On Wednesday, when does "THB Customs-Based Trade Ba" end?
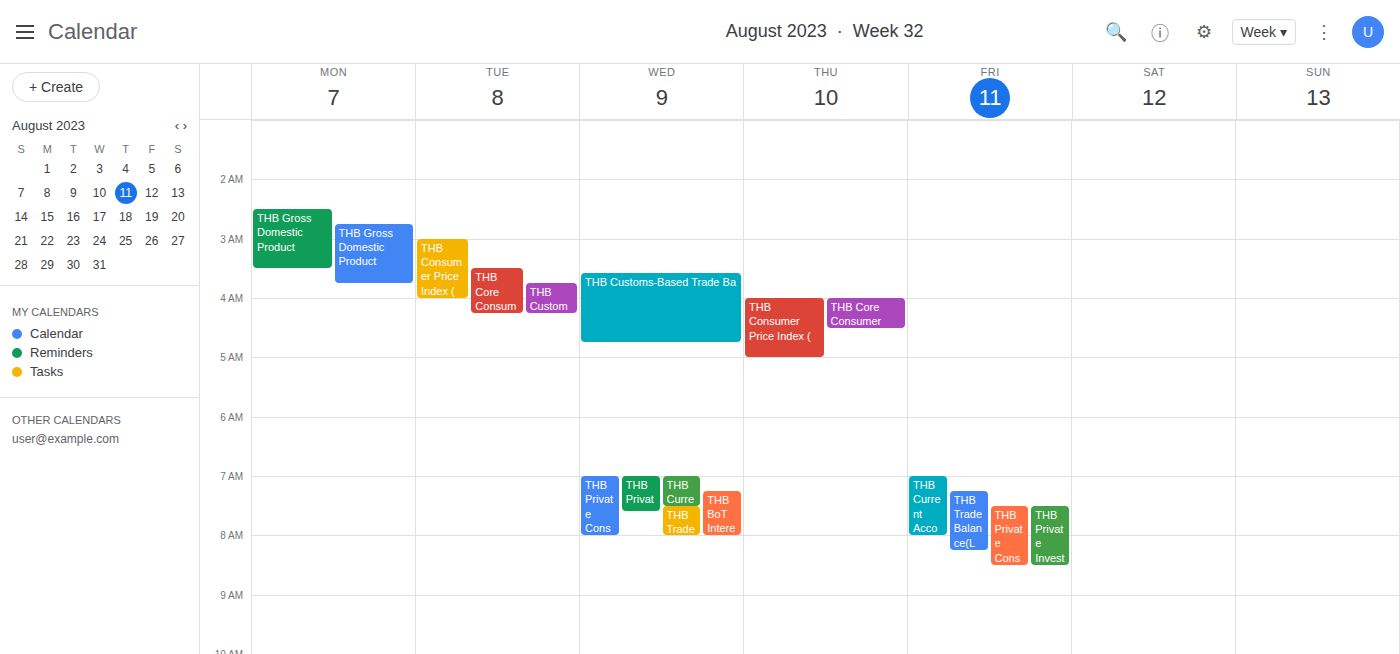
4:45 AM